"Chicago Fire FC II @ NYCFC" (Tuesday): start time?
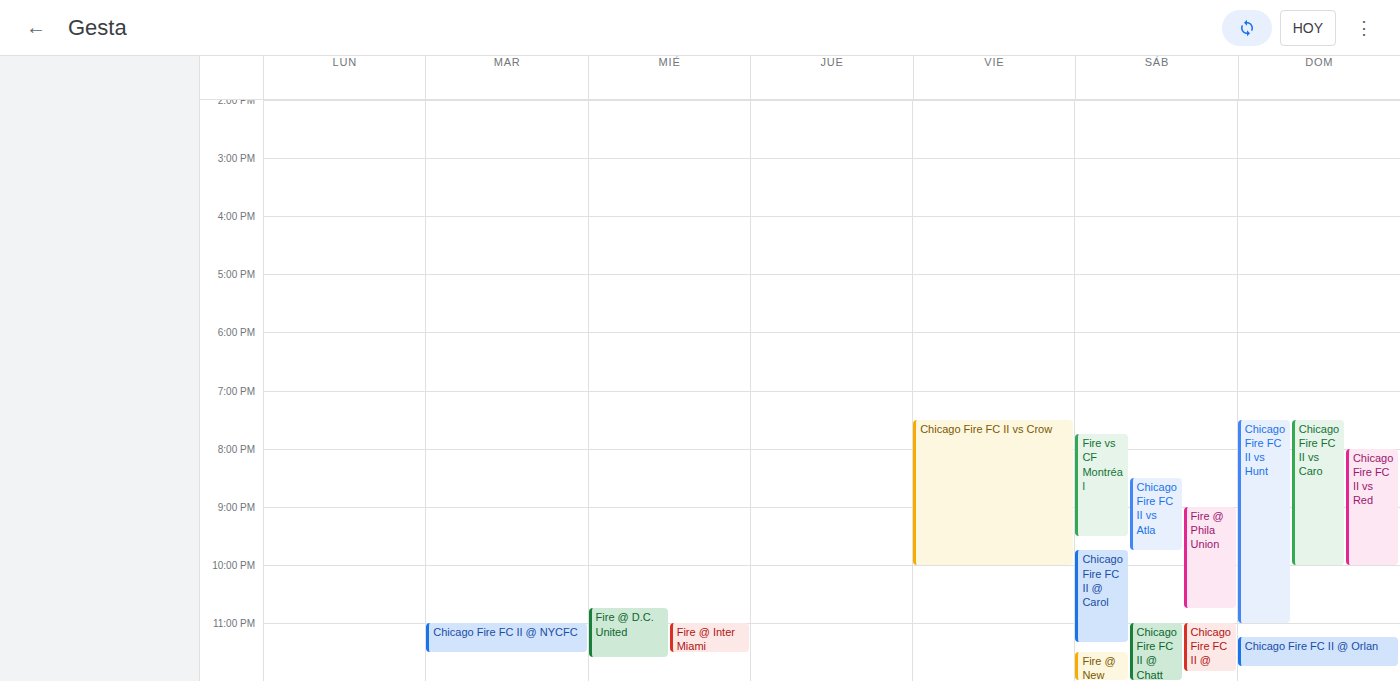
11:00 PM